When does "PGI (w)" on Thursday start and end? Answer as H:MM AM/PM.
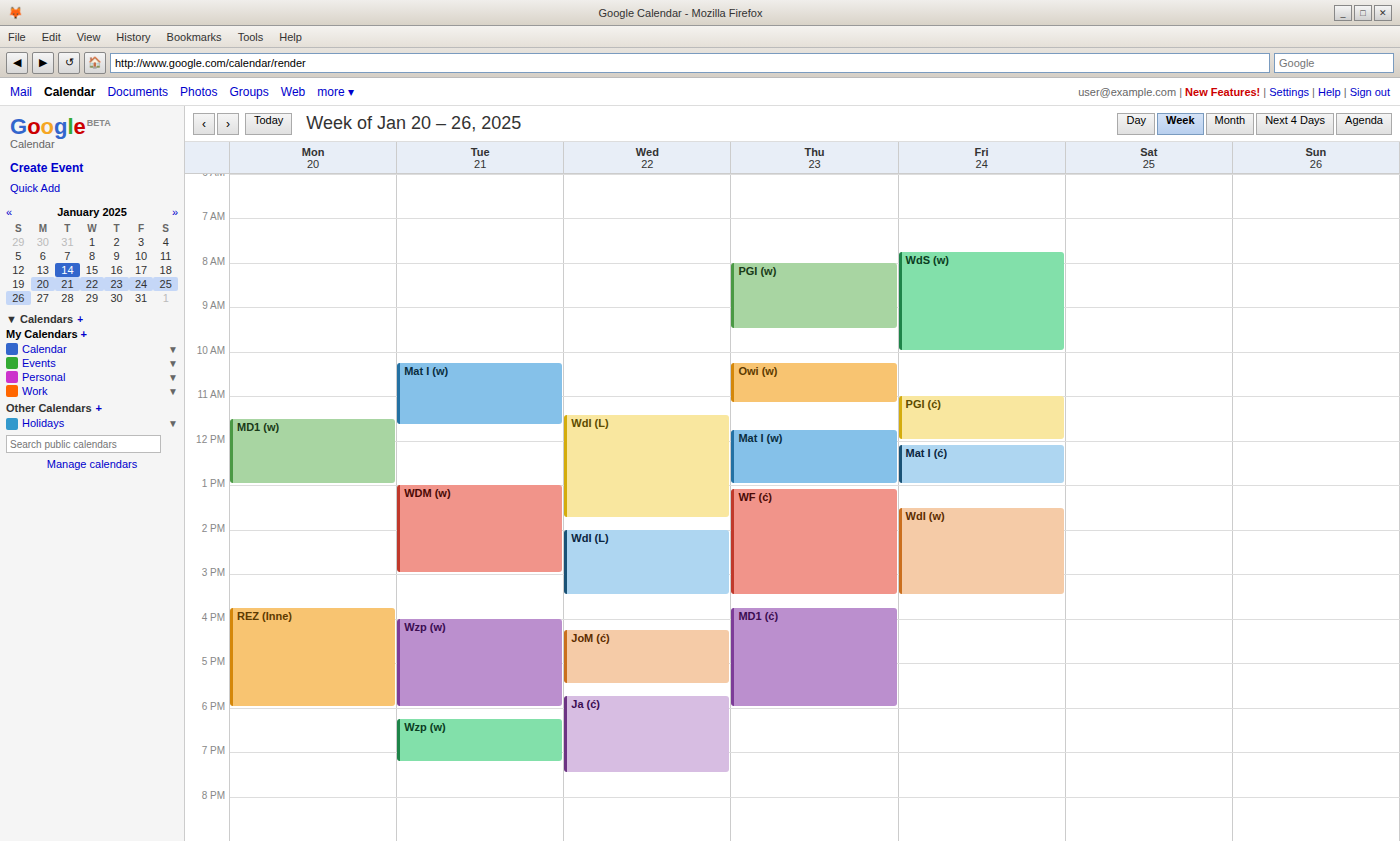
8:00 AM to 9:30 AM